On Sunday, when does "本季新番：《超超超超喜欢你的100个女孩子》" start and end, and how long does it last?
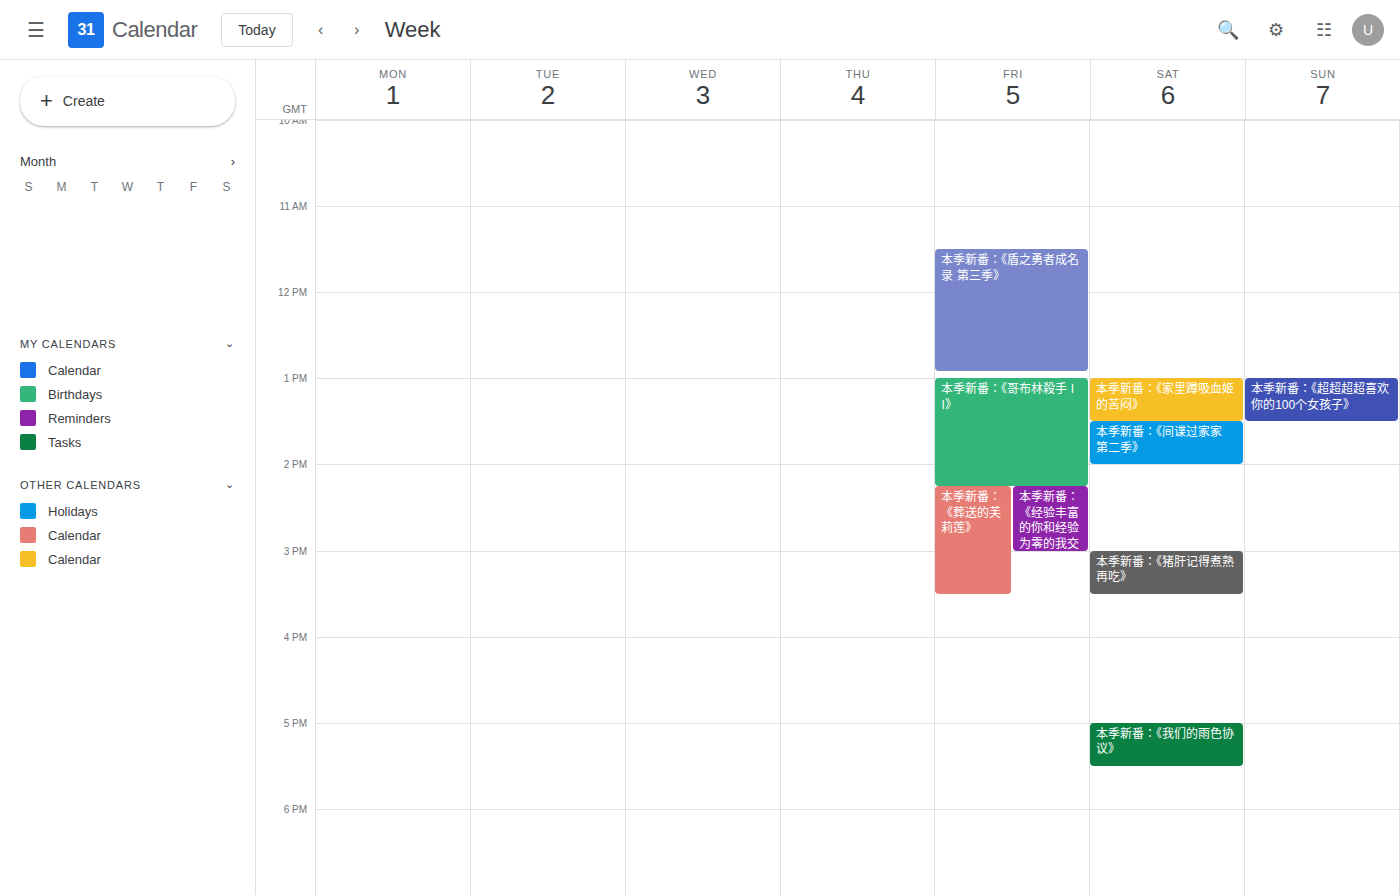
1:00 PM to 1:30 PM, 30 minutes